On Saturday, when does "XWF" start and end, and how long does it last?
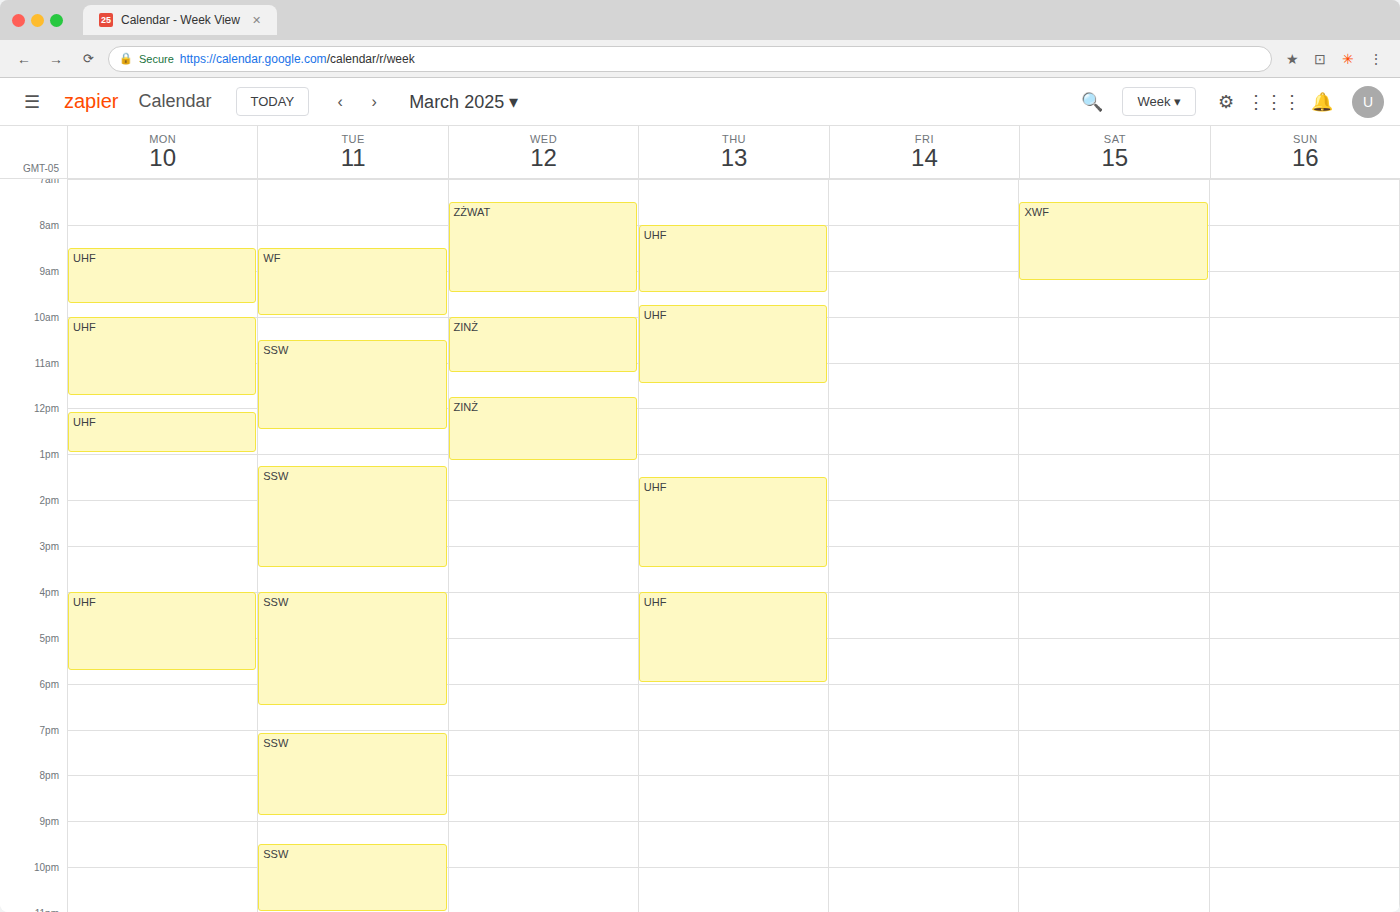
7:30 AM to 9:15 AM, 1 hour 45 minutes